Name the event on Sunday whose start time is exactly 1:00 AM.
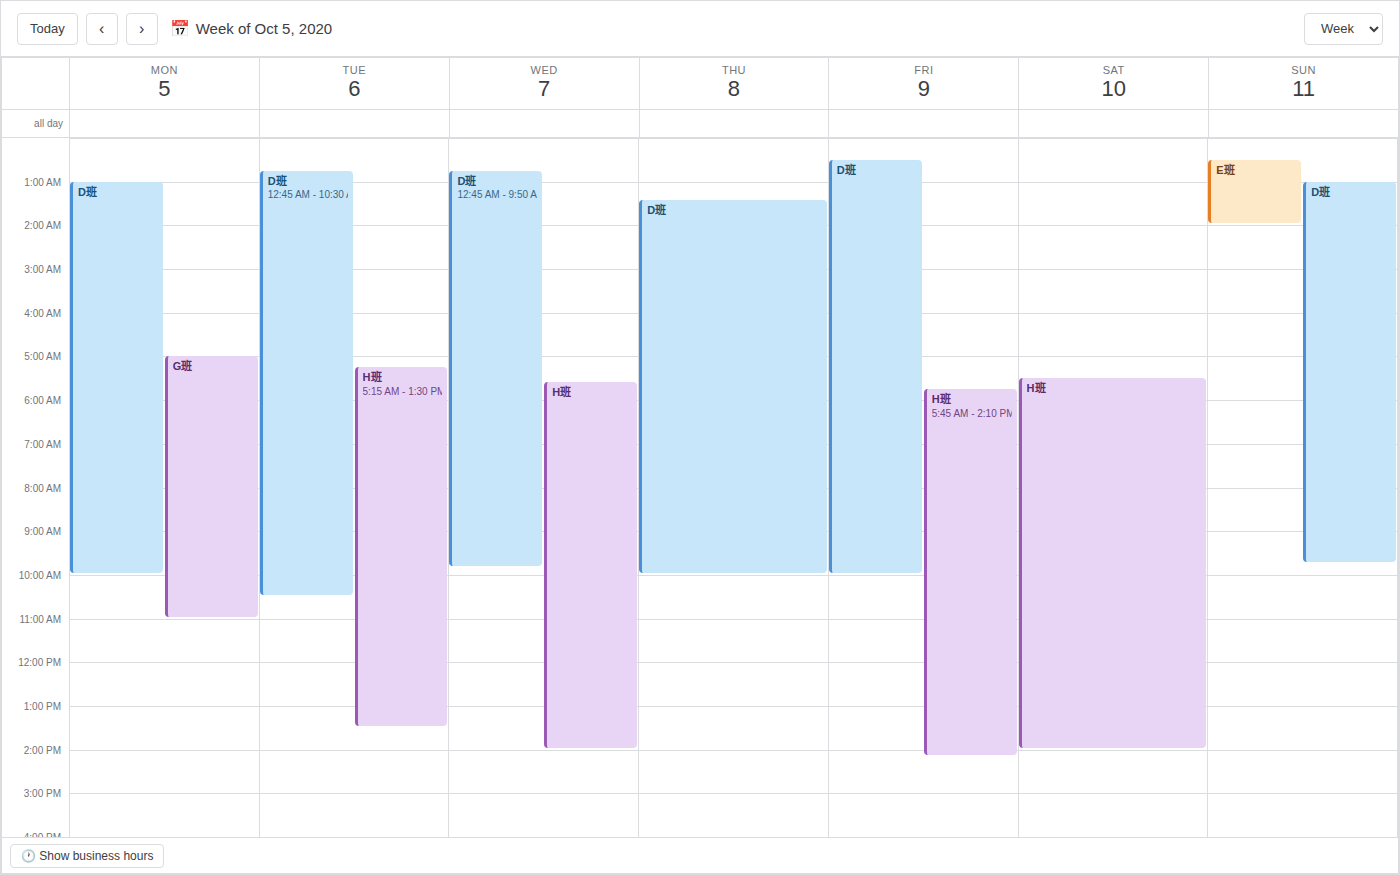
"D班"